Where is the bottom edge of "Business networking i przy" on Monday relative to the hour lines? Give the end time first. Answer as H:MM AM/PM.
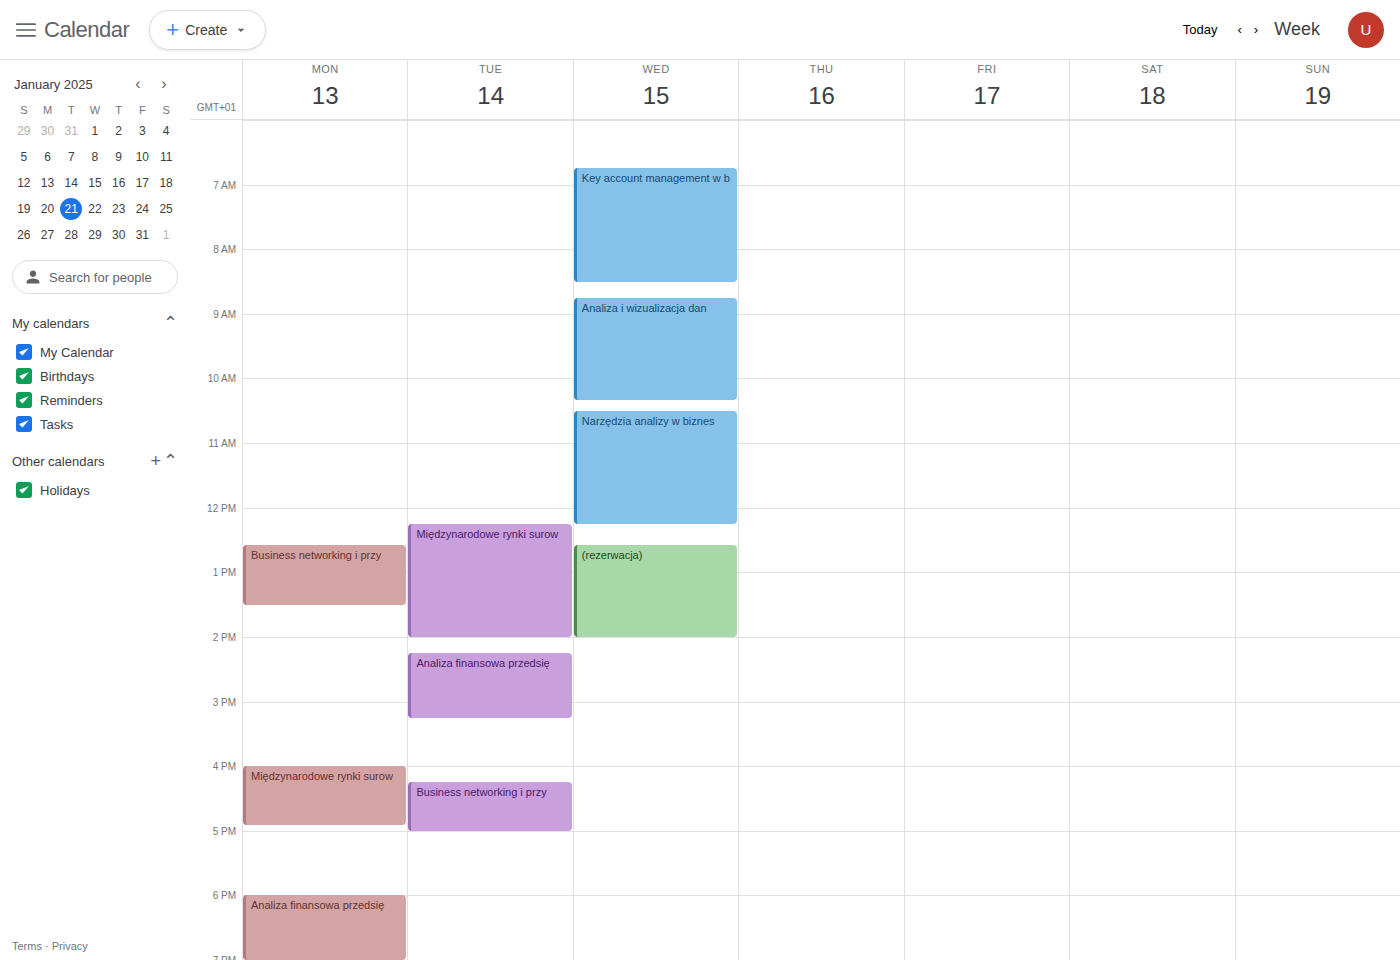
1:30 PM -- halfway between the 1 PM and 2 PM lines.